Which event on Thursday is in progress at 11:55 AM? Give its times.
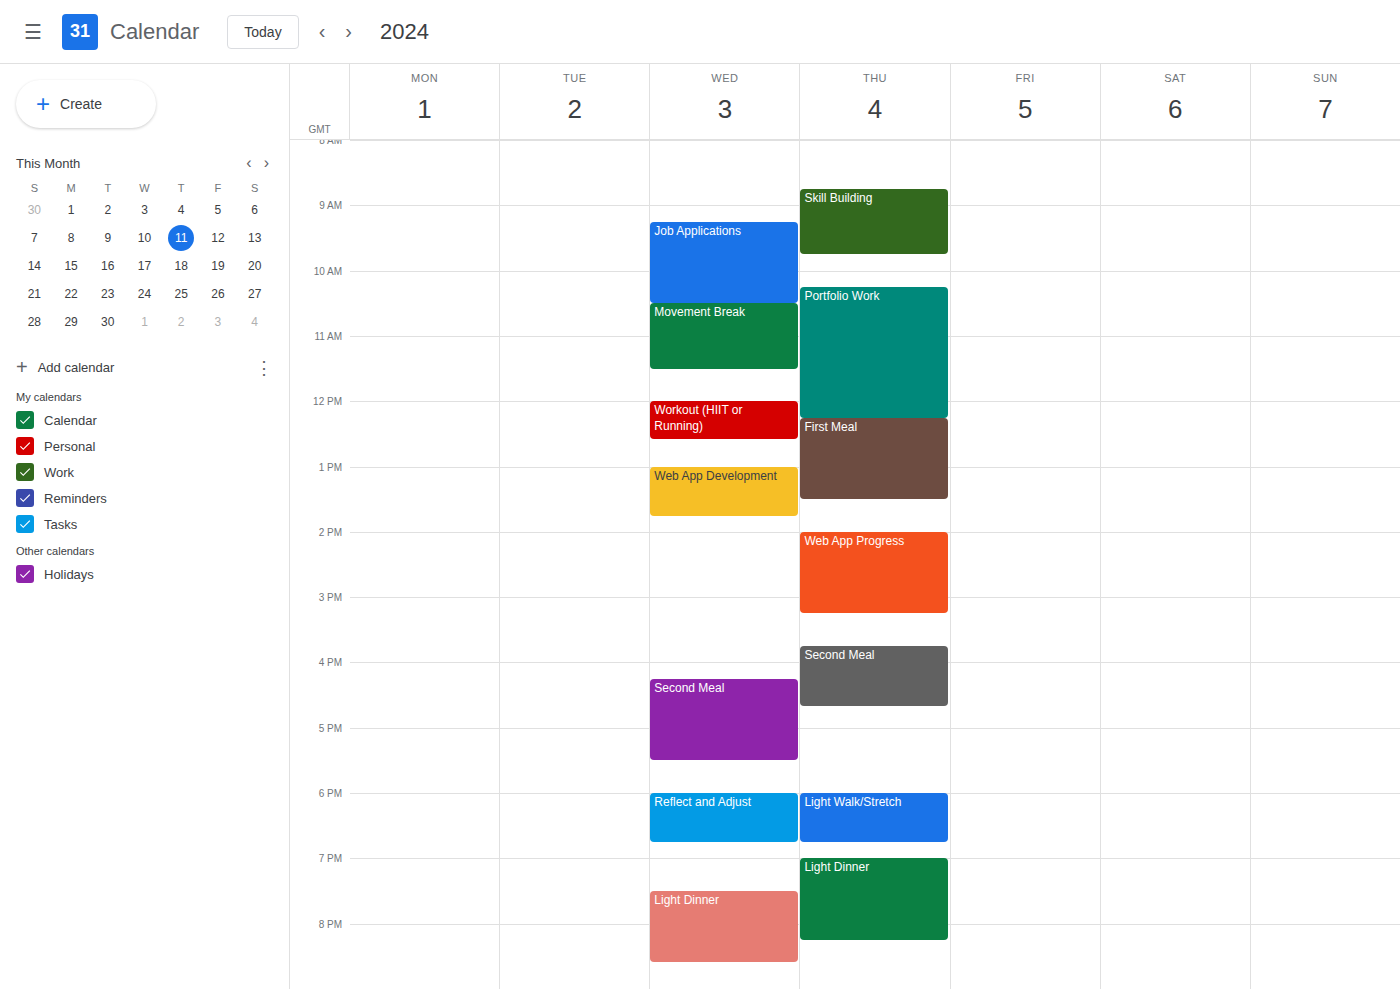
"Portfolio Work", 10:15 AM to 12:15 PM